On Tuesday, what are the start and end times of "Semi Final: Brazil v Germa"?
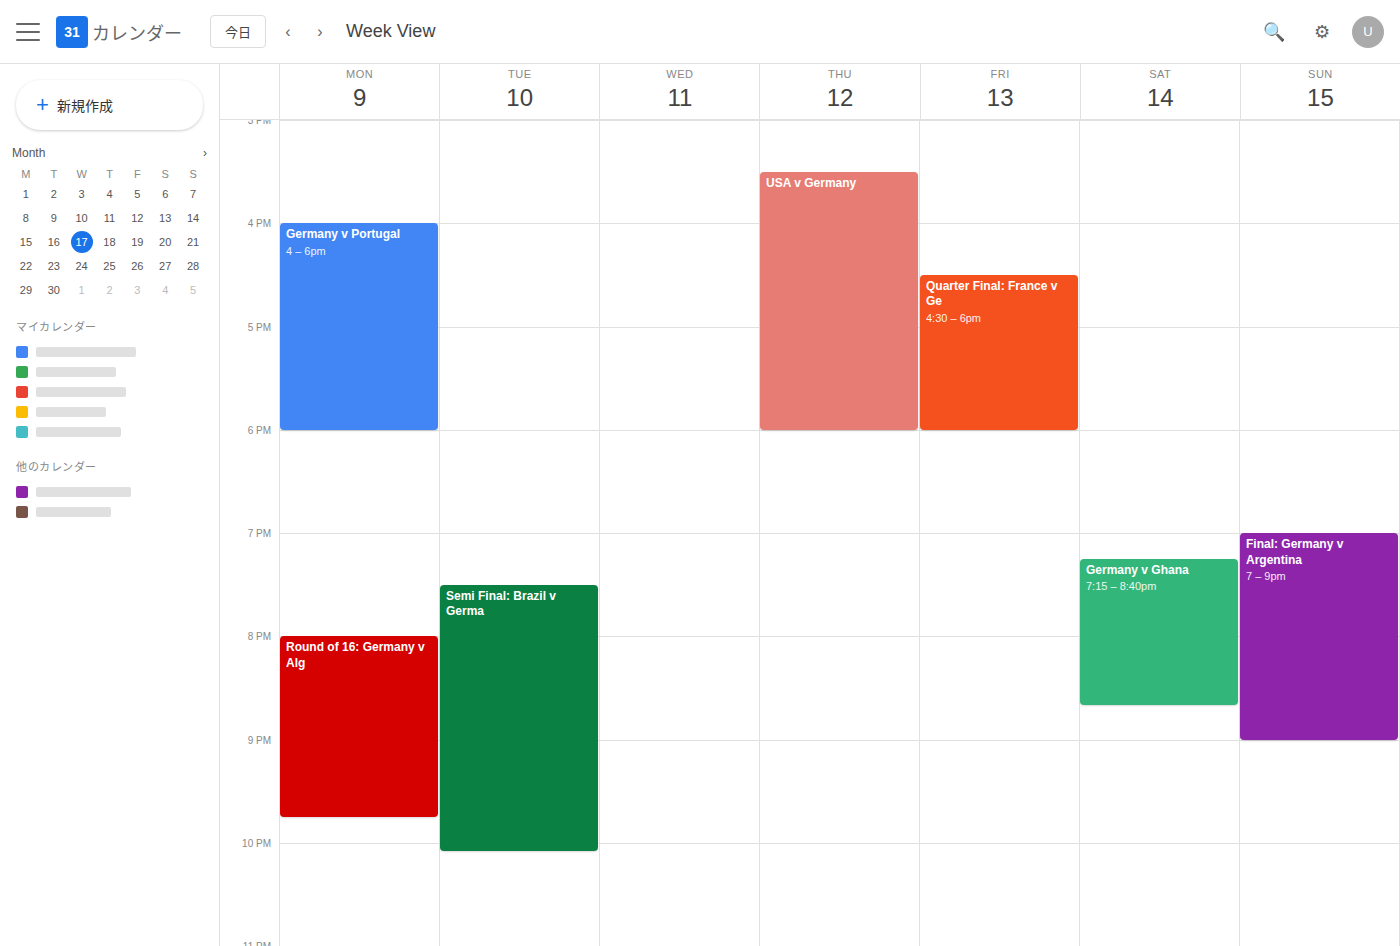
7:30 PM to 10:05 PM